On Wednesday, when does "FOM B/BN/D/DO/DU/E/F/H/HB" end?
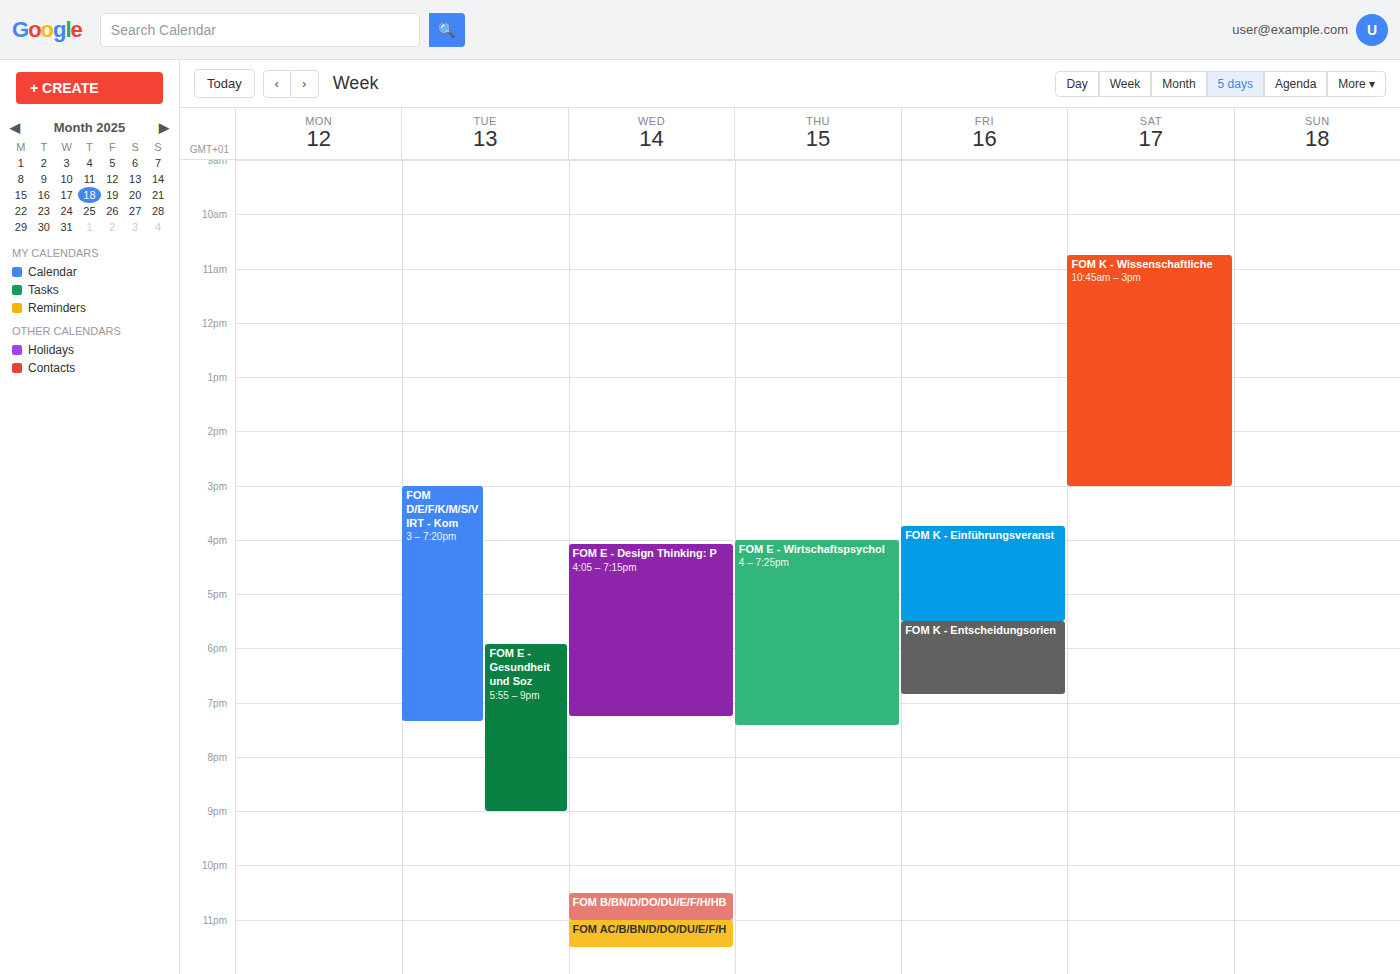
11:00 PM